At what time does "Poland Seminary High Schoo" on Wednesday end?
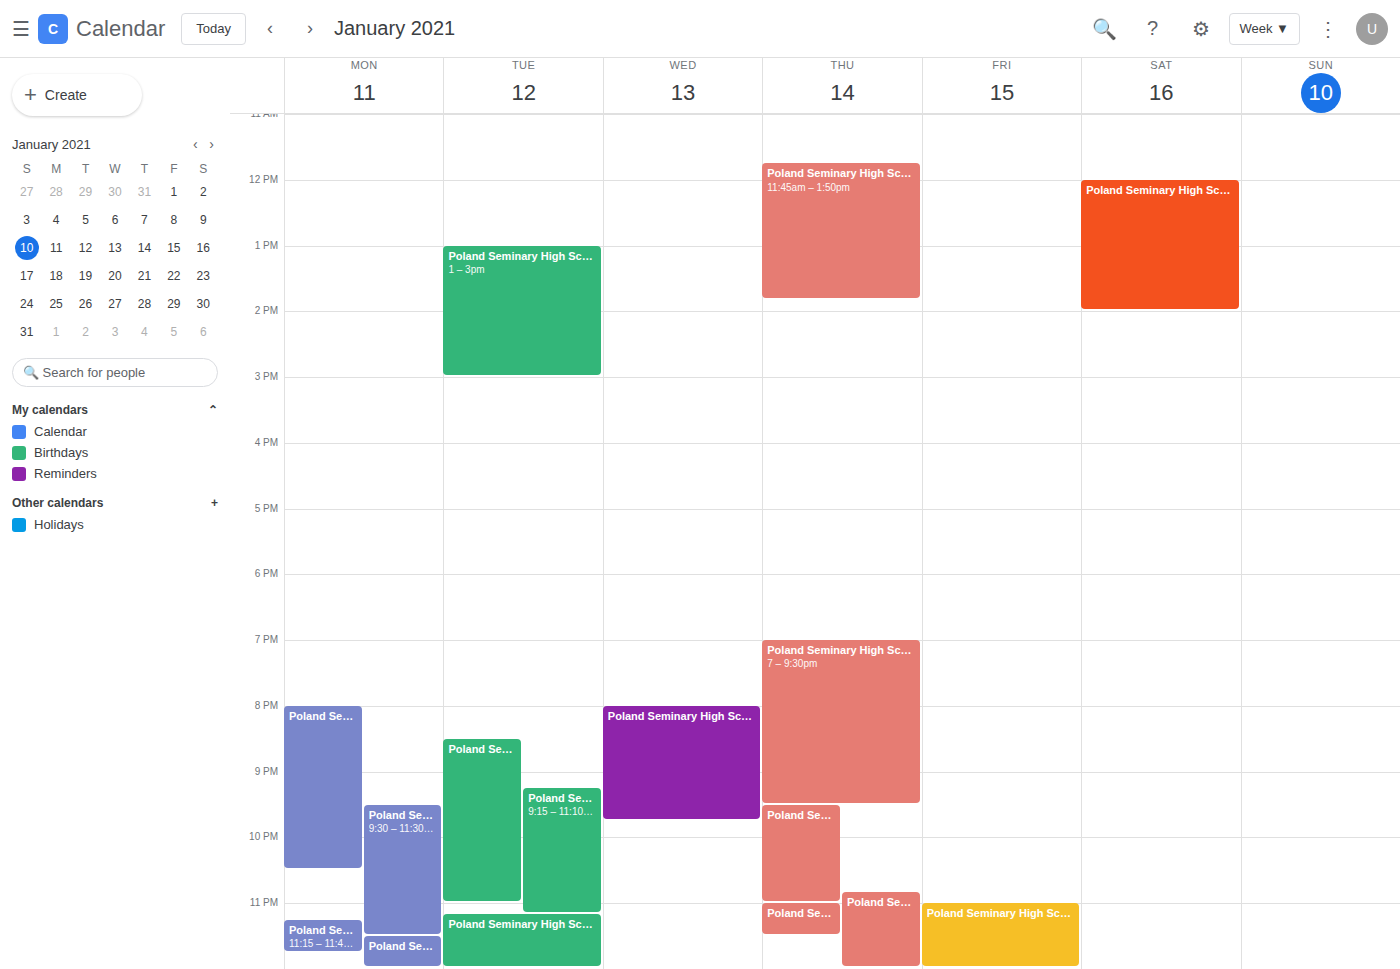
9:45 PM